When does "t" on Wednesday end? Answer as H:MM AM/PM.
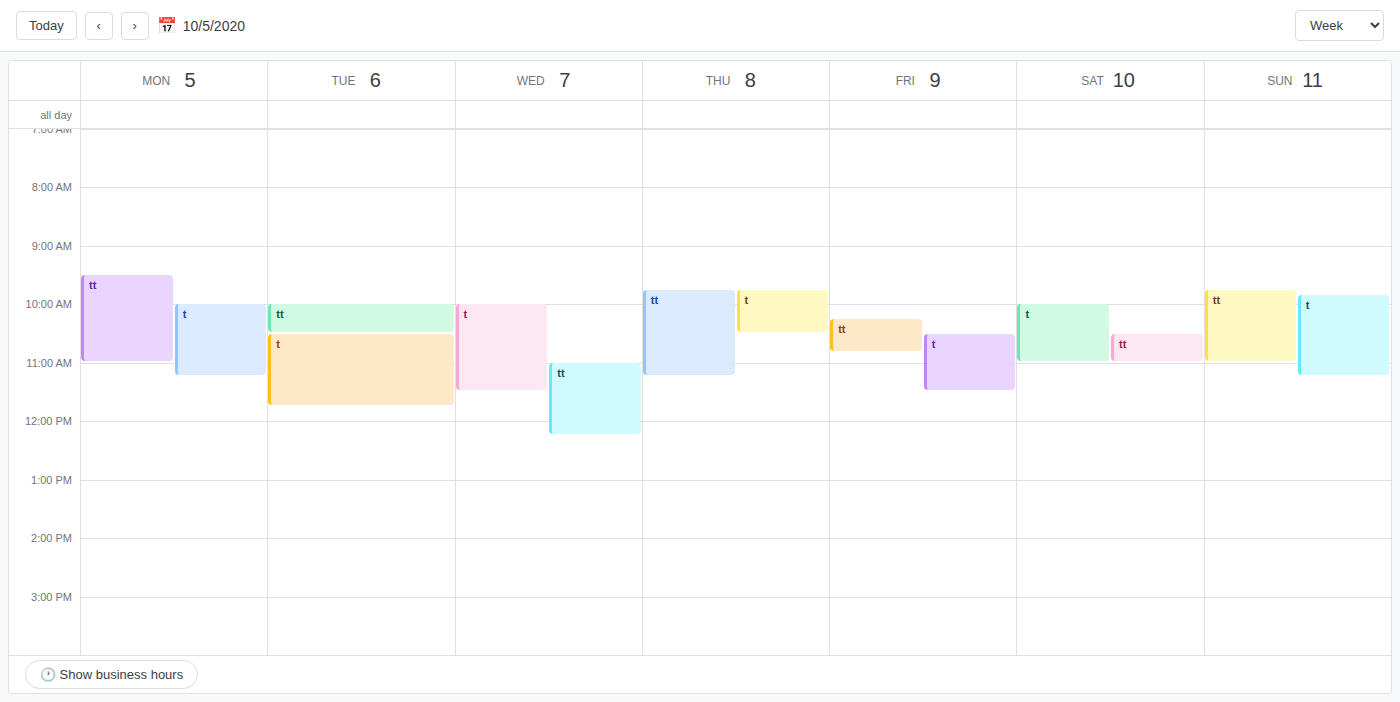
11:30 AM